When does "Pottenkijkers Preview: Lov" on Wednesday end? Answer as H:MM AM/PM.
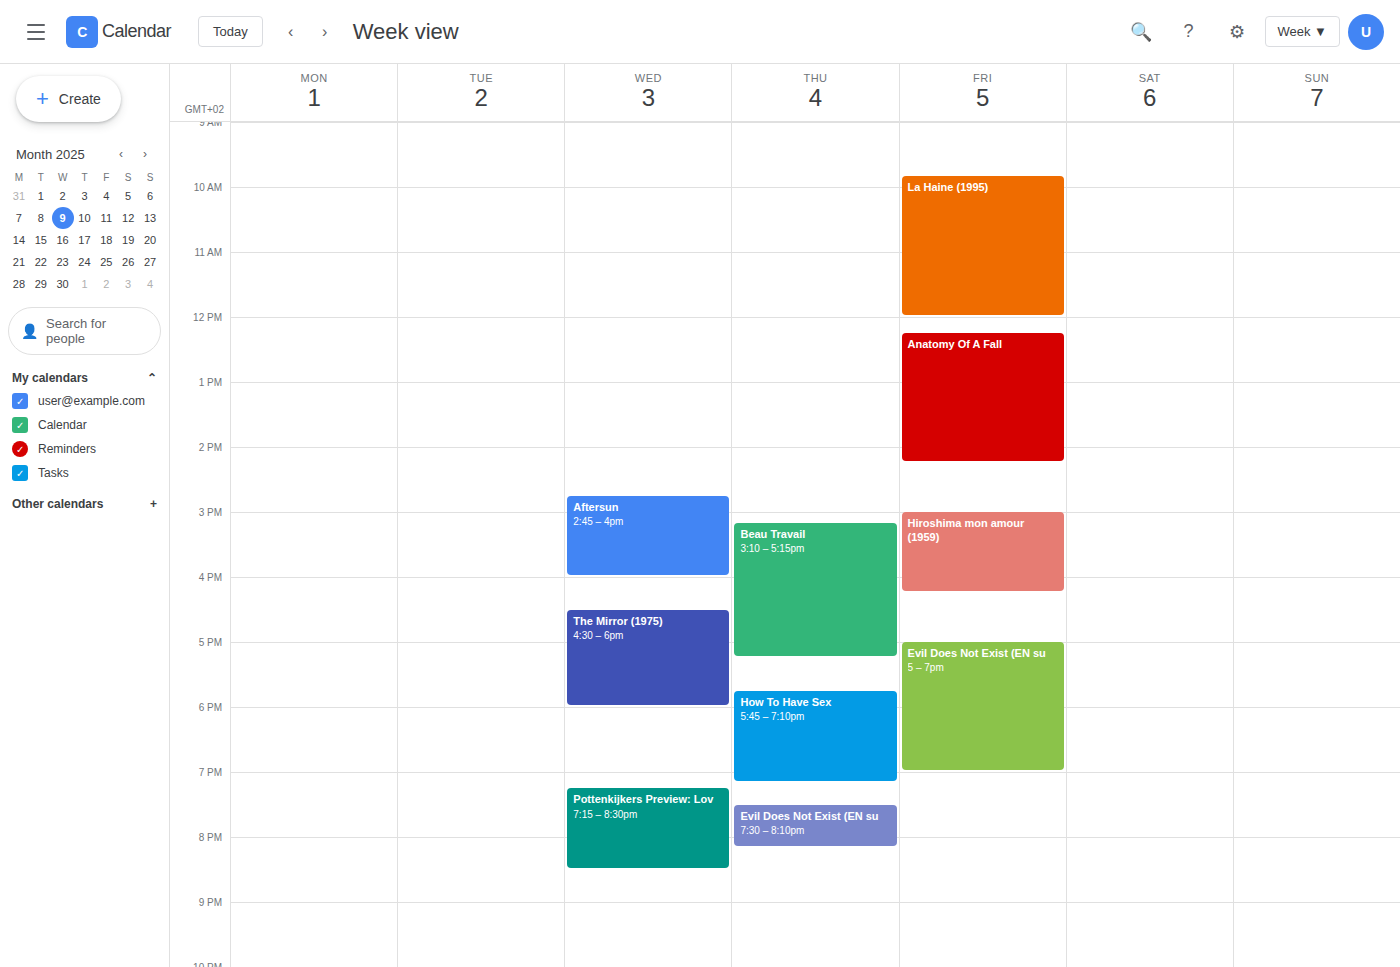
8:30 PM